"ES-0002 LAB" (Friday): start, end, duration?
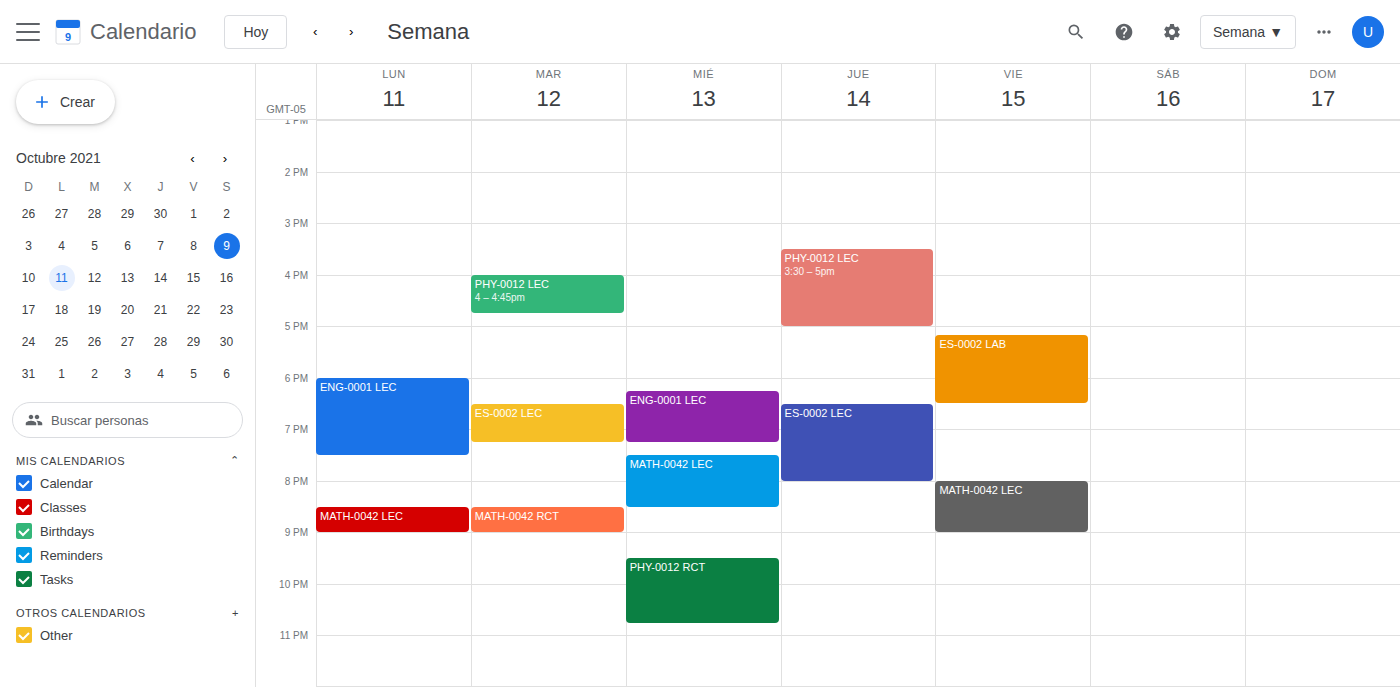
5:10 PM to 6:30 PM, 1 hour 20 minutes